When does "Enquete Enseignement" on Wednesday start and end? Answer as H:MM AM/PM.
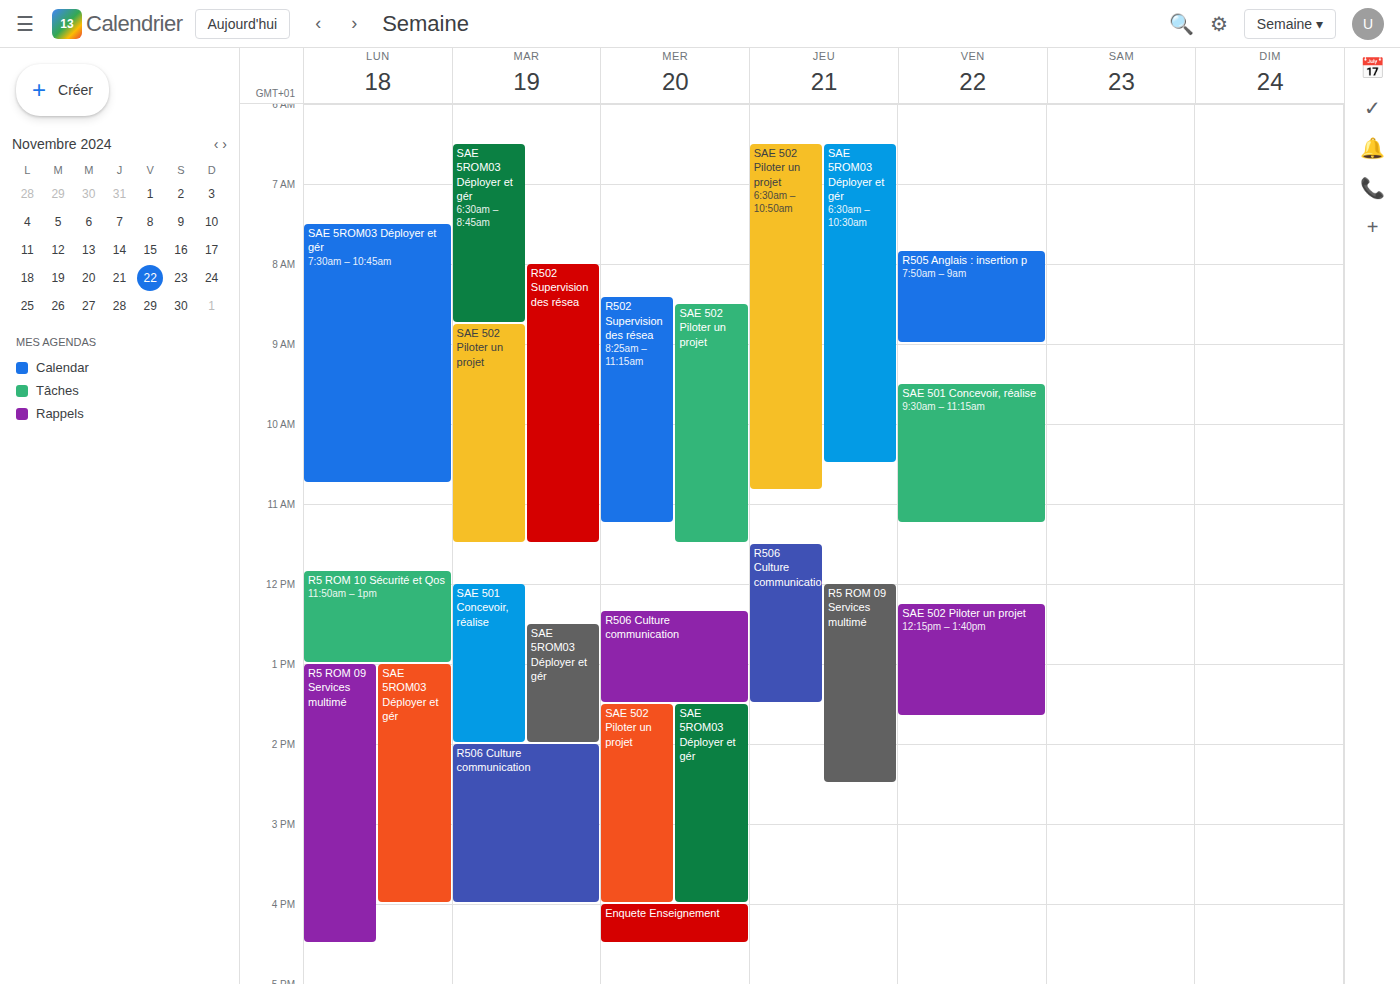
4:00 PM to 4:30 PM